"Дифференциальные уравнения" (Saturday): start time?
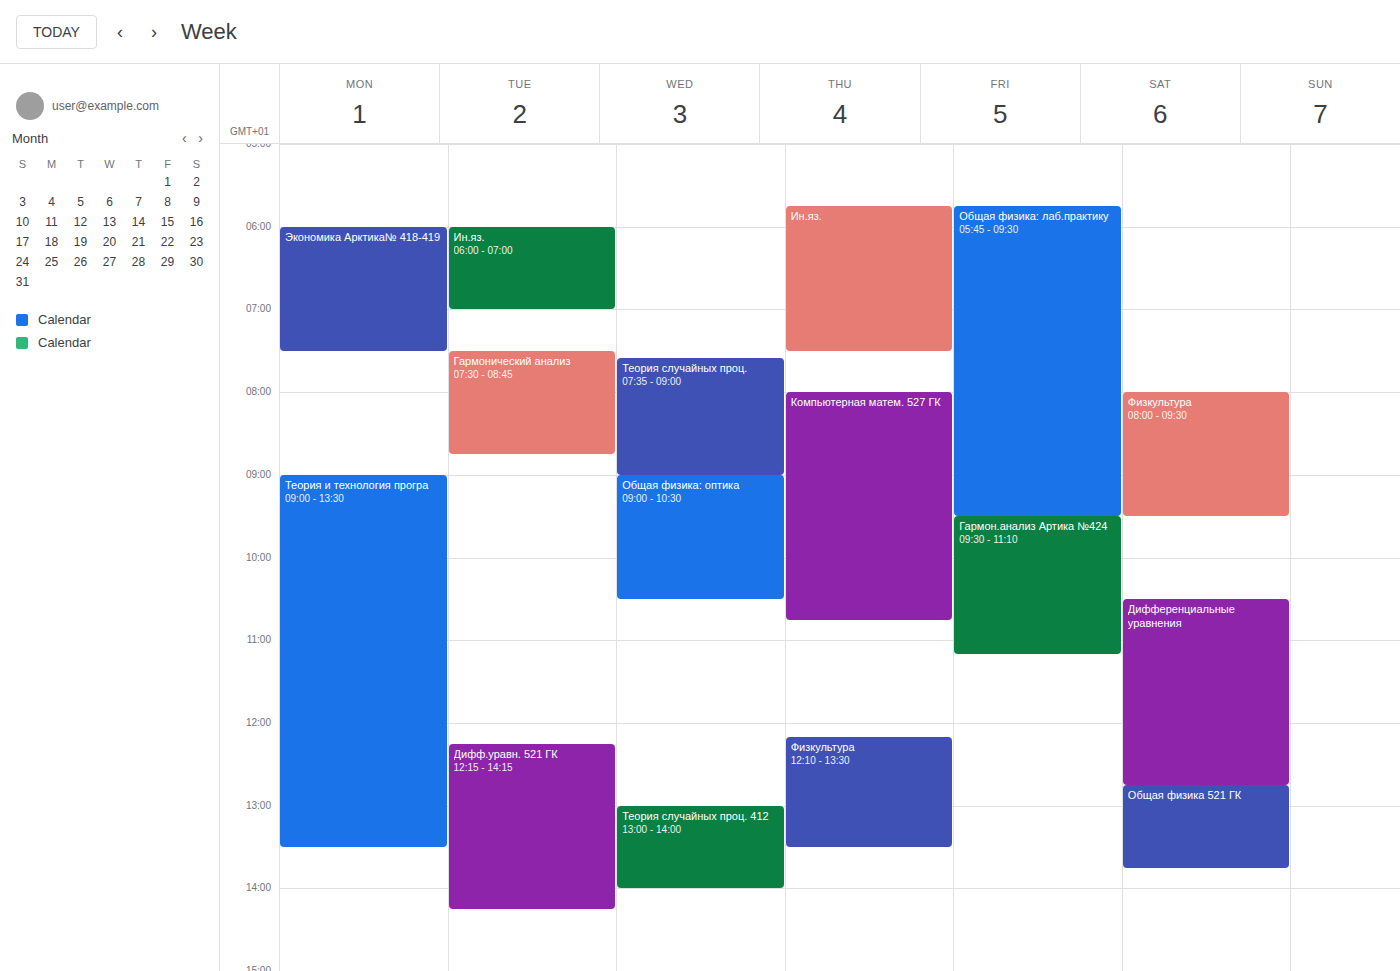
10:30 AM